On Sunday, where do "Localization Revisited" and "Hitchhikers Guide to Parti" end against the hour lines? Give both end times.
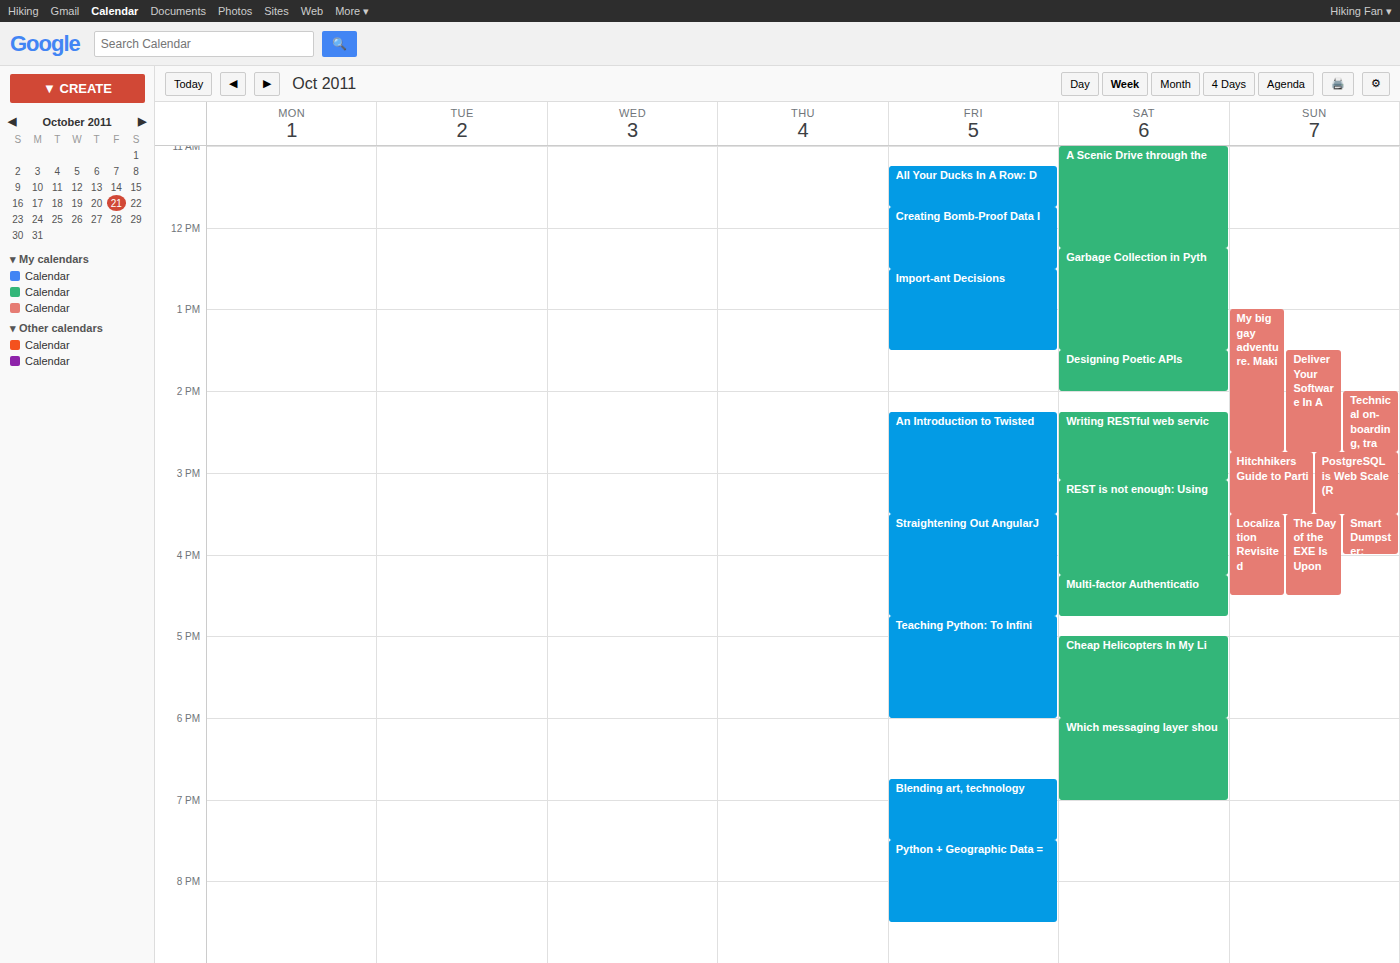
"Localization Revisited": 16:30, halfway between the 16:00 and 17:00 lines. "Hitchhikers Guide to Parti": 15:30, halfway between the 15:00 and 16:00 lines.